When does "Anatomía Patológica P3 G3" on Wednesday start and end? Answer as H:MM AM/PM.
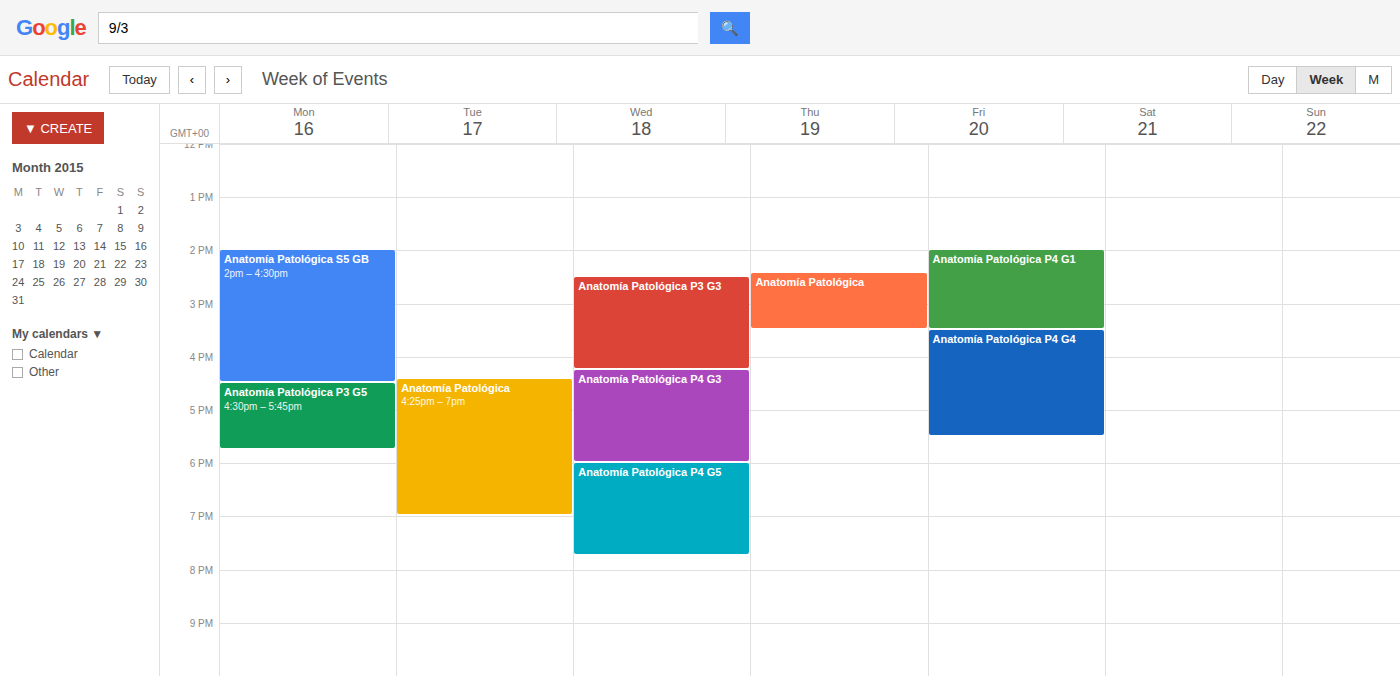
2:30 PM to 4:15 PM